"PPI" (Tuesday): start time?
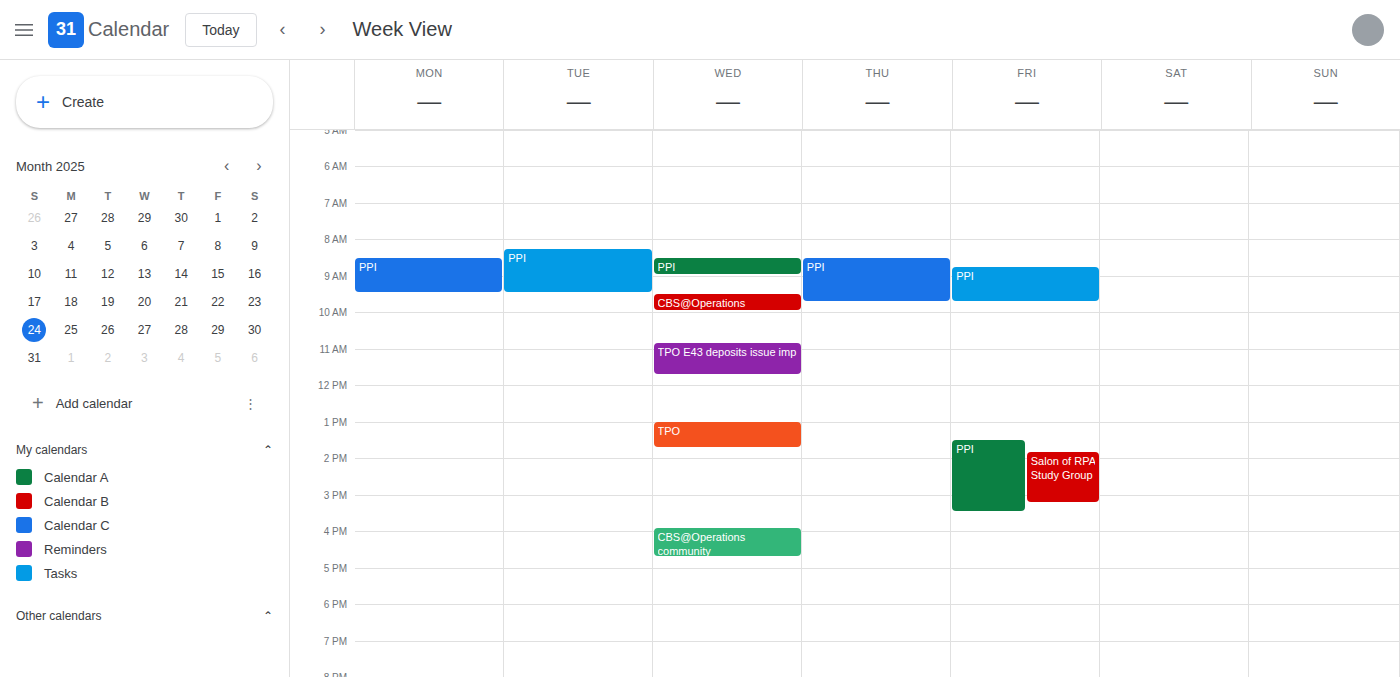
8:15 AM